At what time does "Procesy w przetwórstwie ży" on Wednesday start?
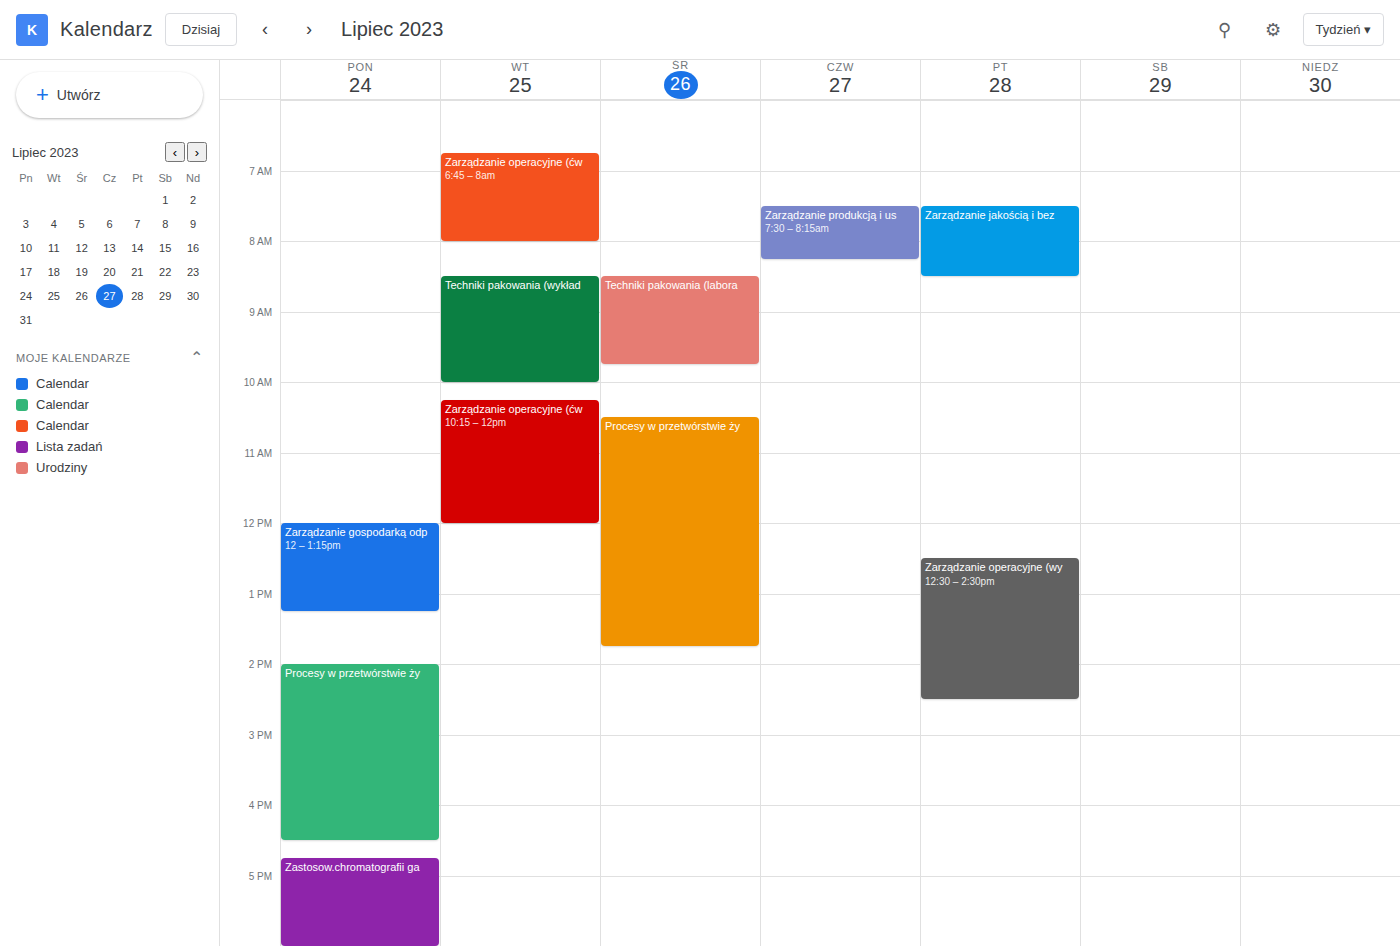
10:30 AM